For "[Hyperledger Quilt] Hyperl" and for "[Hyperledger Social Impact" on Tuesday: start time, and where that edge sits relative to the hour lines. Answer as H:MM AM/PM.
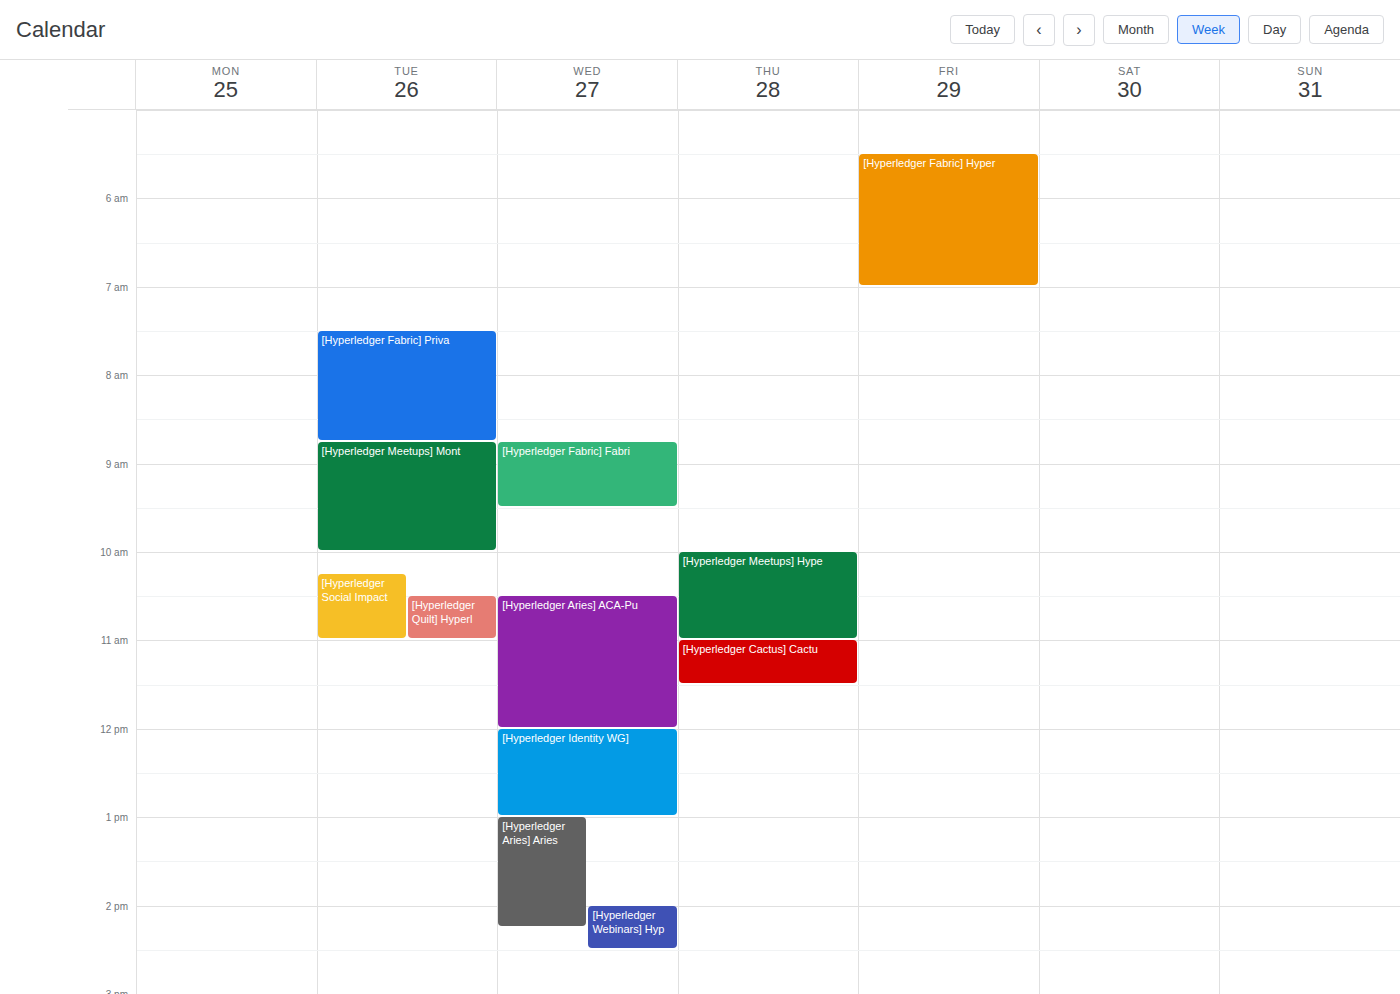
"[Hyperledger Quilt] Hyperl": 10:30 AM, halfway between the 10 AM and 11 AM lines. "[Hyperledger Social Impact": 10:15 AM, neither: a quarter of the way from the 10 AM line to the 11 AM line.